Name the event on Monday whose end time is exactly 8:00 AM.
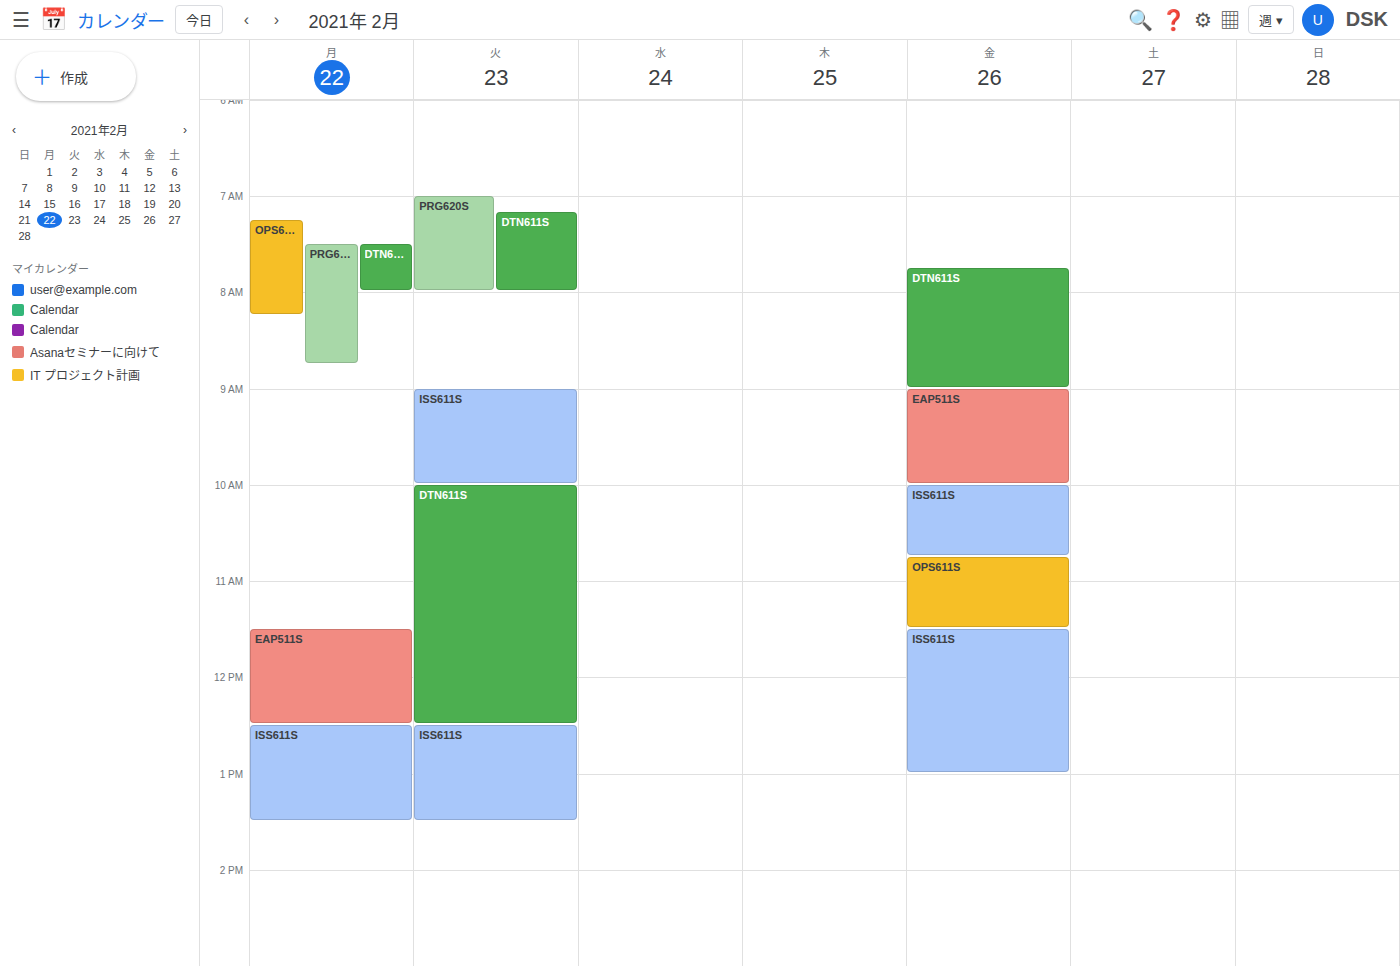
"DTN611S"